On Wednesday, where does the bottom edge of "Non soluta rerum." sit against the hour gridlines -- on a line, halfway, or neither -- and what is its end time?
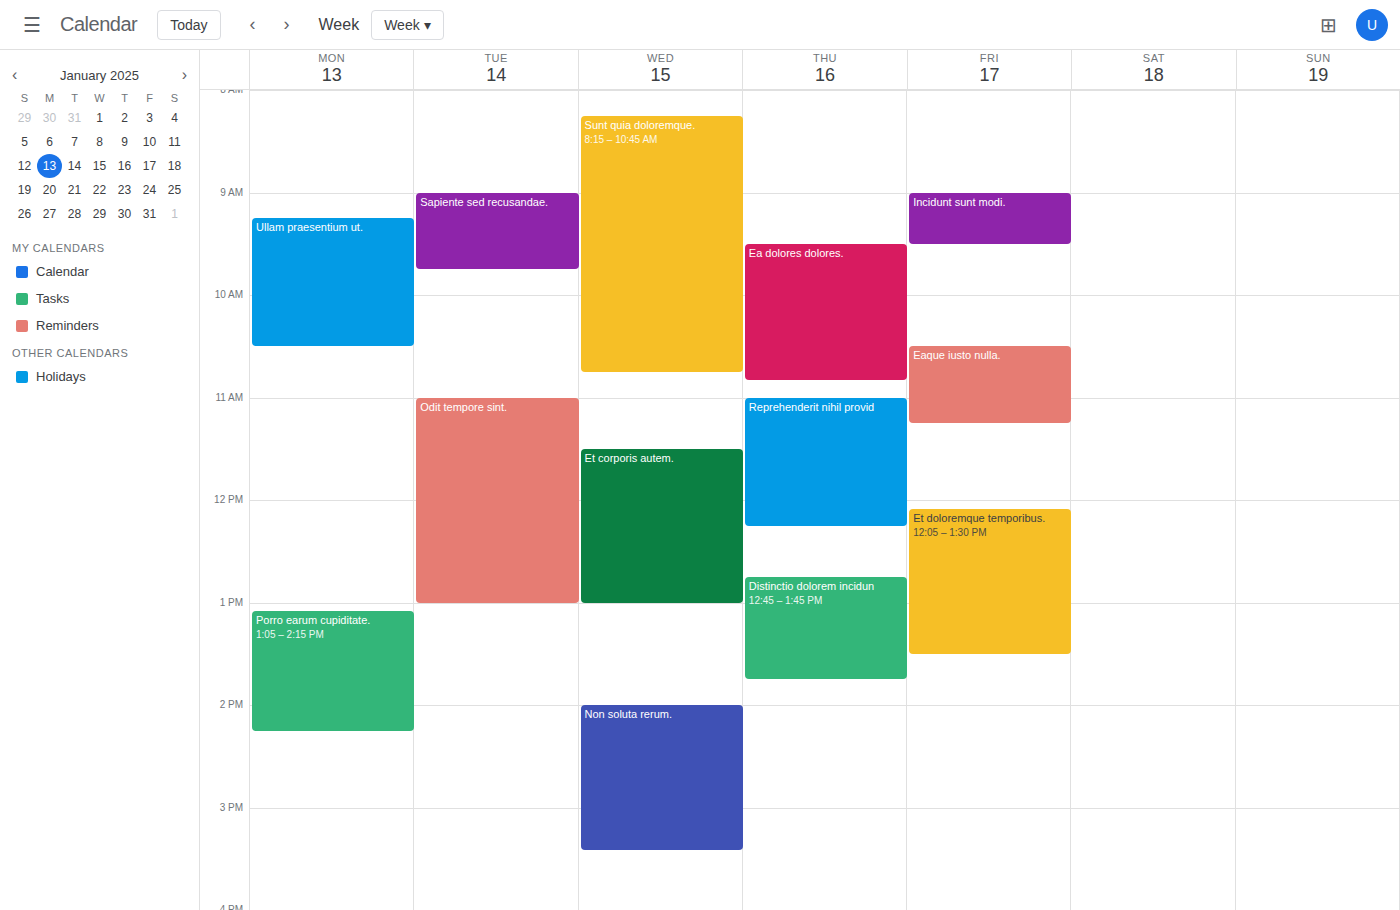
3:25 PM -- neither: 25 minutes below the 3 PM line and 35 minutes above the 4 PM line.